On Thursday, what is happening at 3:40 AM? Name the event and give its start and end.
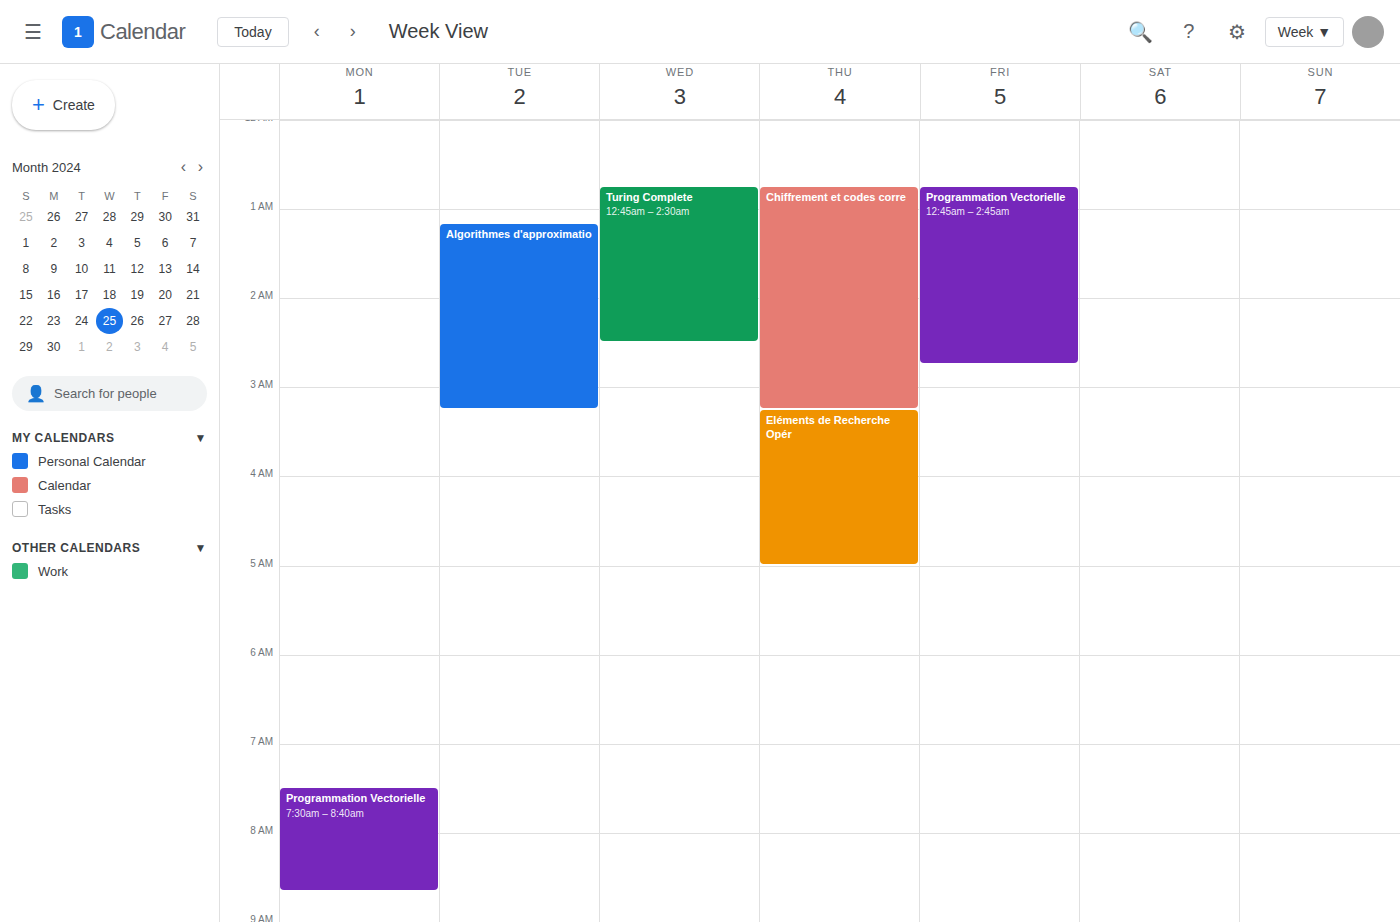
"Eléments de Recherche Opér", 3:15 AM to 5:00 AM